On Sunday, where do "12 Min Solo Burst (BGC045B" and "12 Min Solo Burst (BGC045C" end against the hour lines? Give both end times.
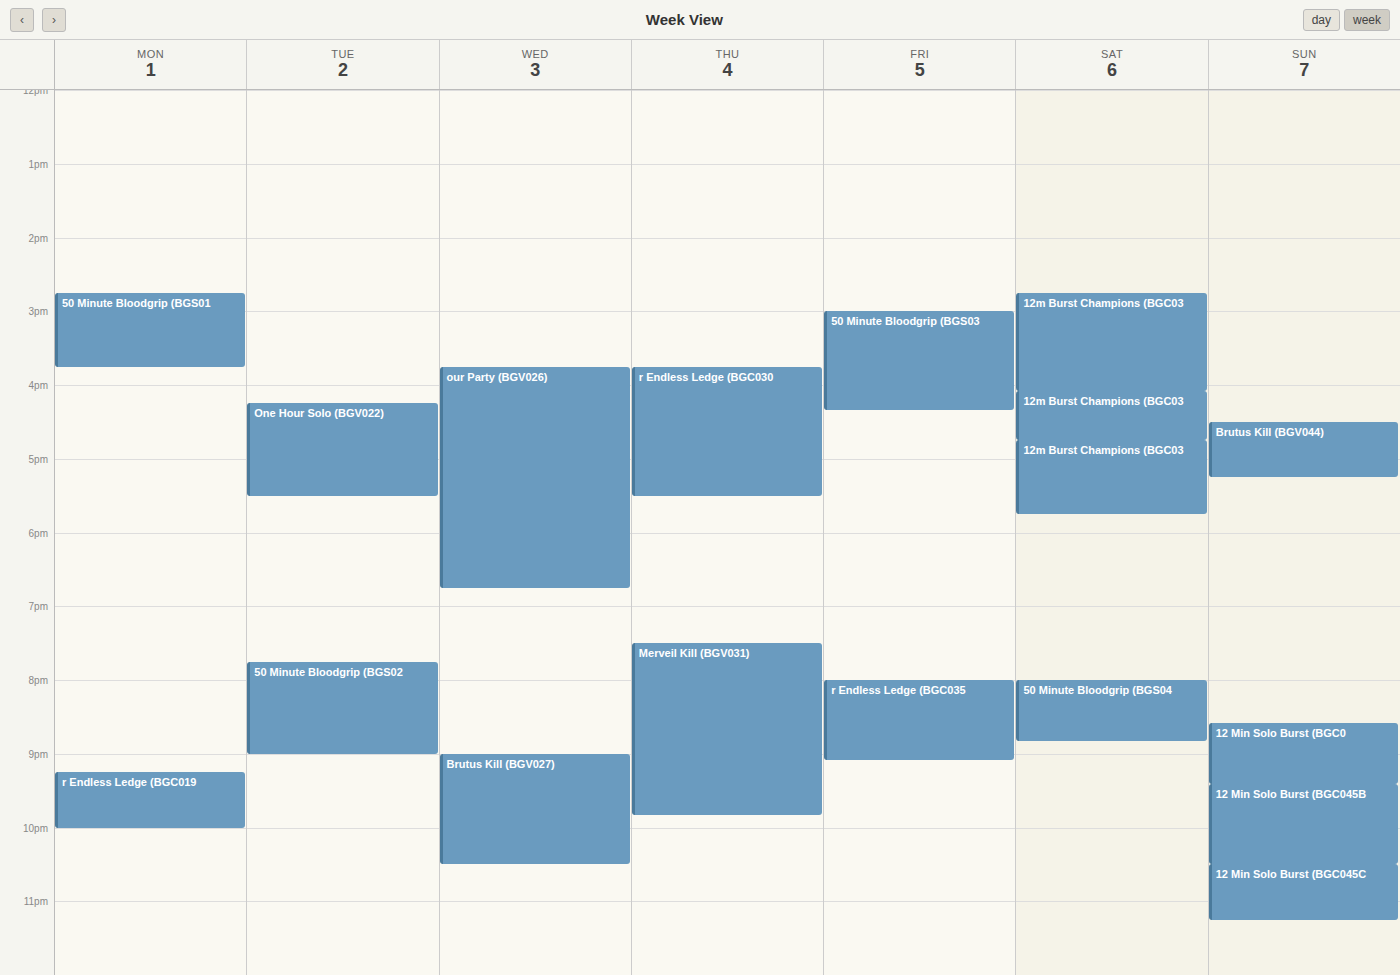
"12 Min Solo Burst (BGC045B": 22:30, halfway between the 22:00 and 23:00 lines. "12 Min Solo Burst (BGC045C": 23:15, neither: a quarter of the way from the 23:00 line to the 24:00 line.